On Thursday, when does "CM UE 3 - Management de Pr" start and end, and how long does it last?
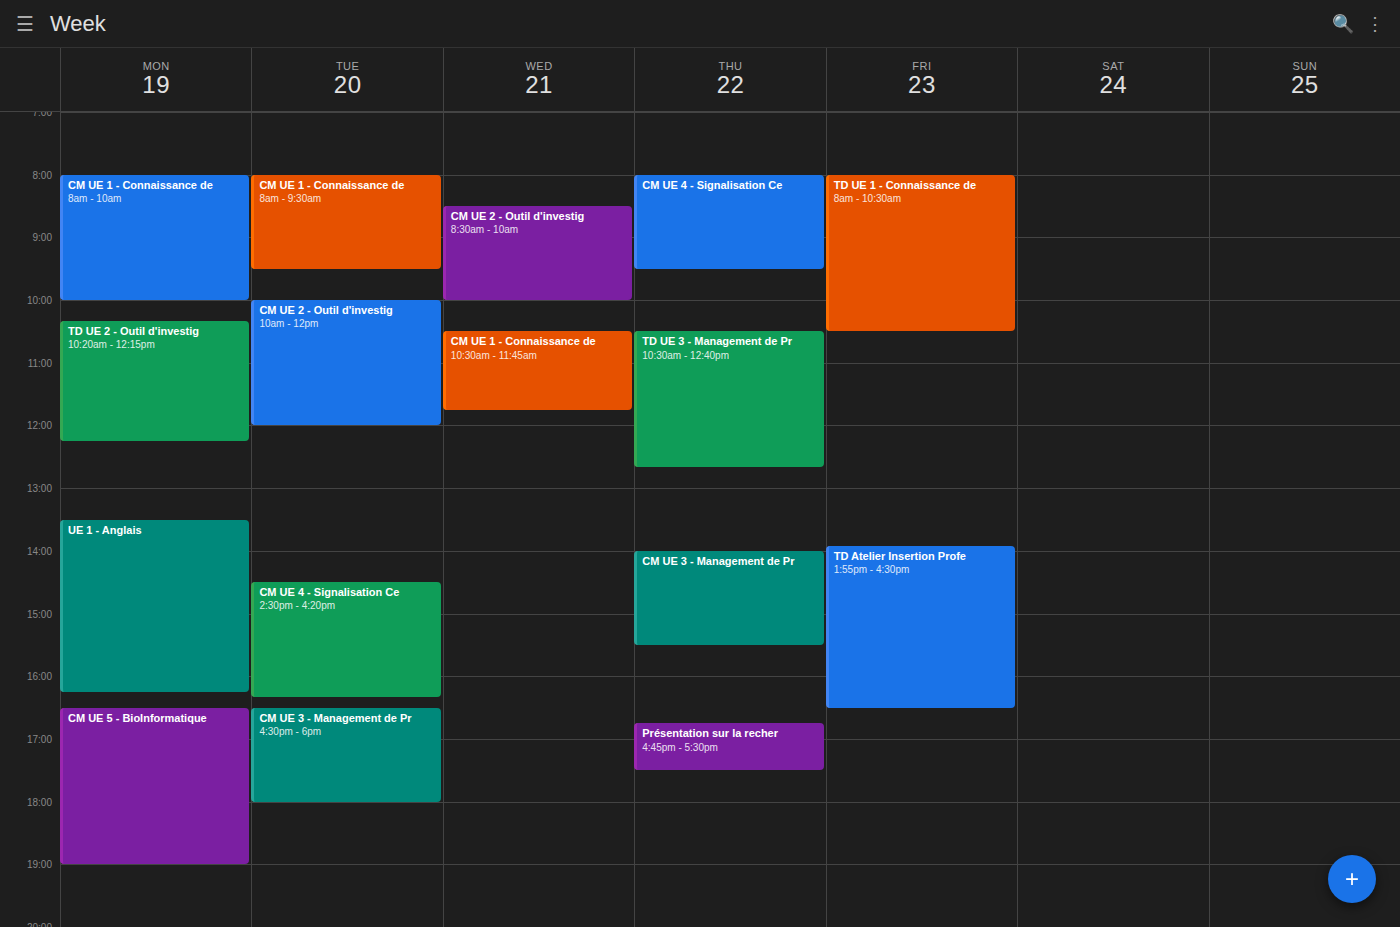
2:00 PM to 3:30 PM, 1 hour 30 minutes